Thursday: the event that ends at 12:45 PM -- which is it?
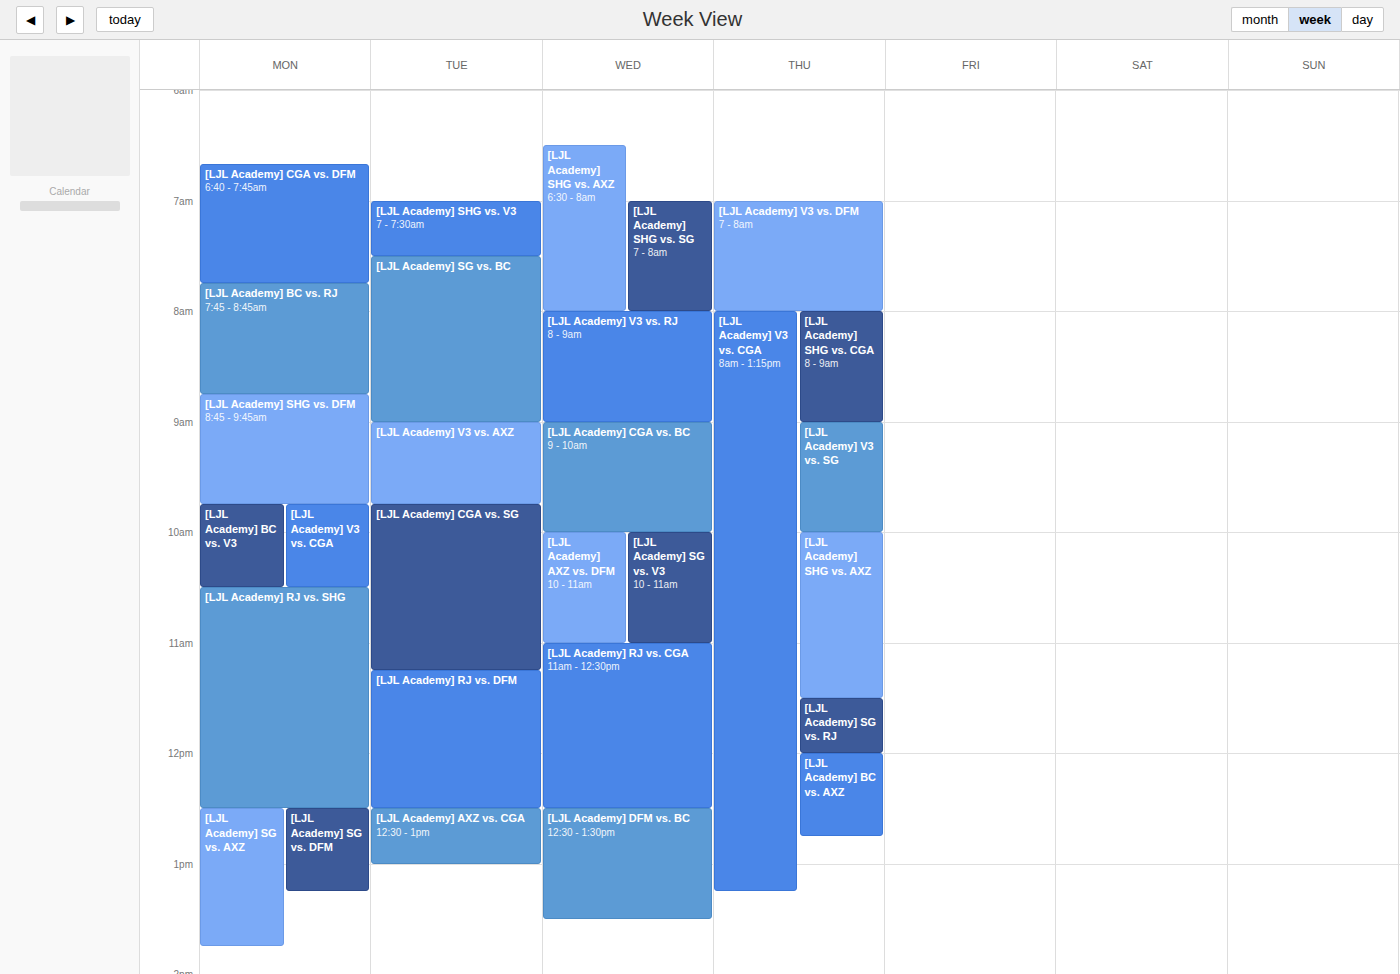
"[LJL Academy] BC vs. AXZ"